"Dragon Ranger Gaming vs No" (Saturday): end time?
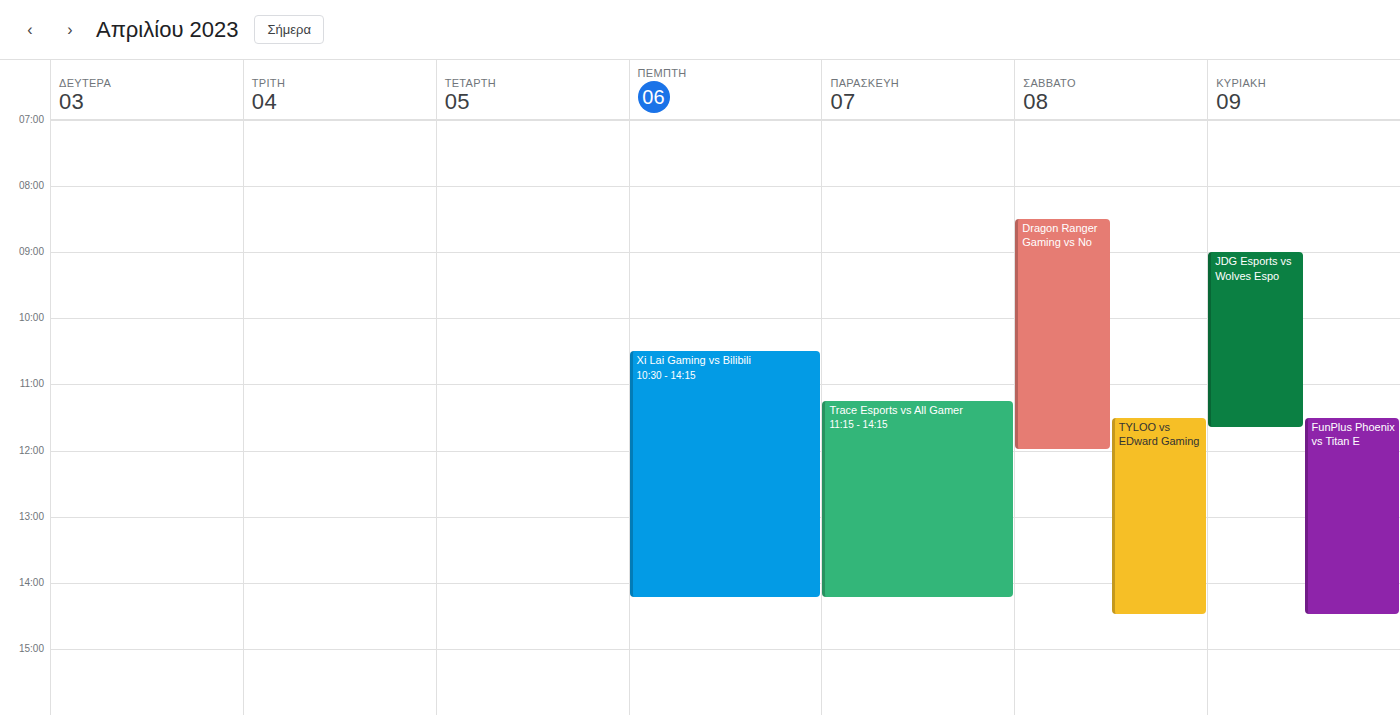
12:00 PM